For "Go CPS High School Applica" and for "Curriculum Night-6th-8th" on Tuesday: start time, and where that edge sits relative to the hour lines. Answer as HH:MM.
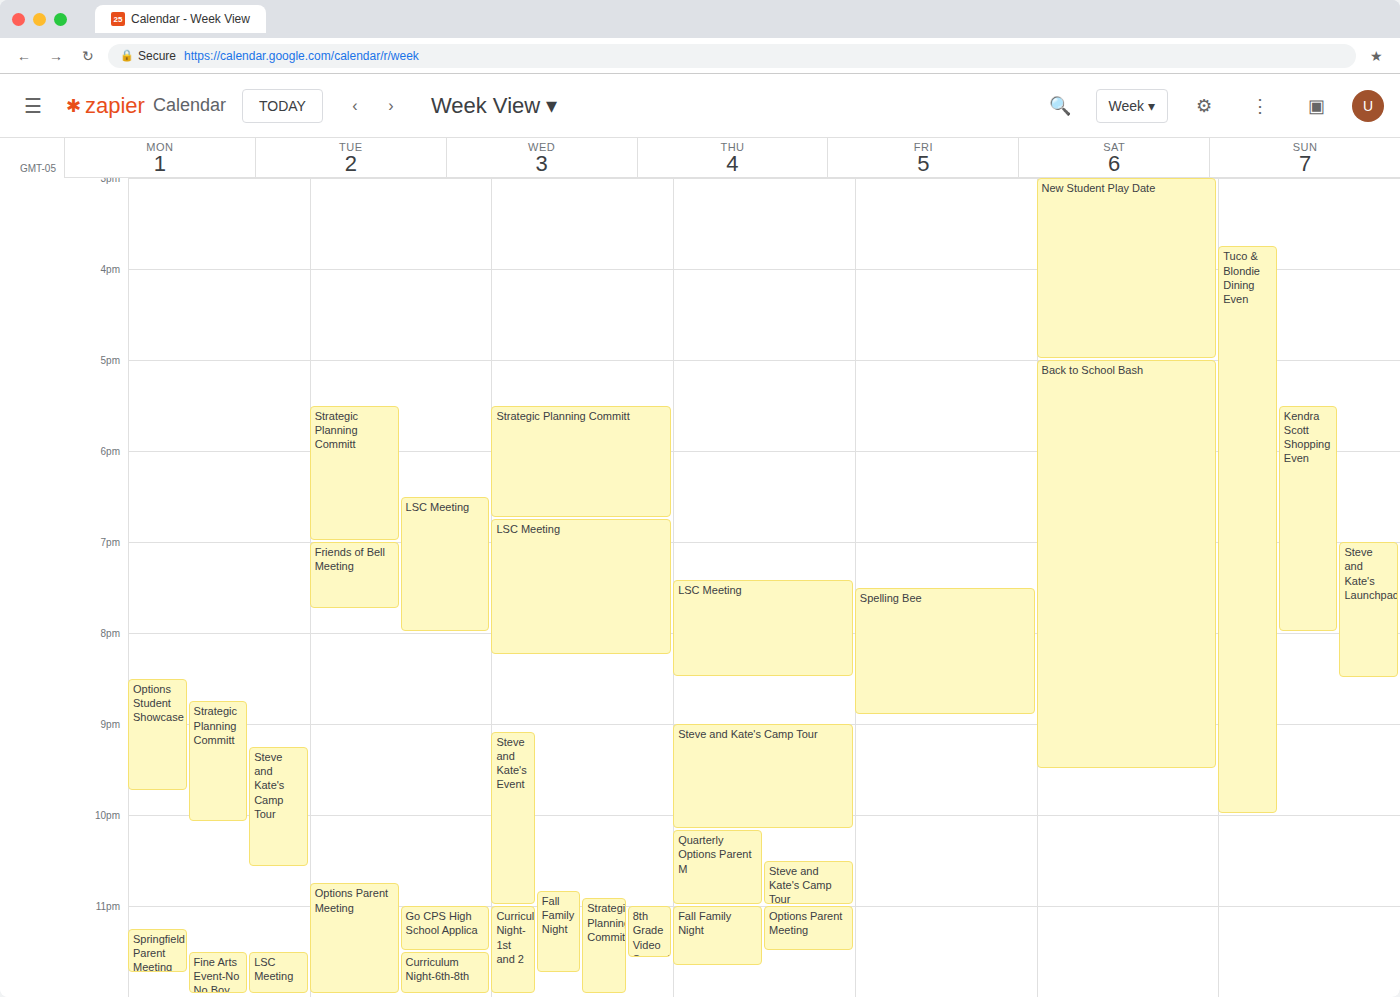
"Go CPS High School Applica": 23:00, exactly on the 23:00 line. "Curriculum Night-6th-8th": 23:30, halfway between the 23:00 and 24:00 lines.